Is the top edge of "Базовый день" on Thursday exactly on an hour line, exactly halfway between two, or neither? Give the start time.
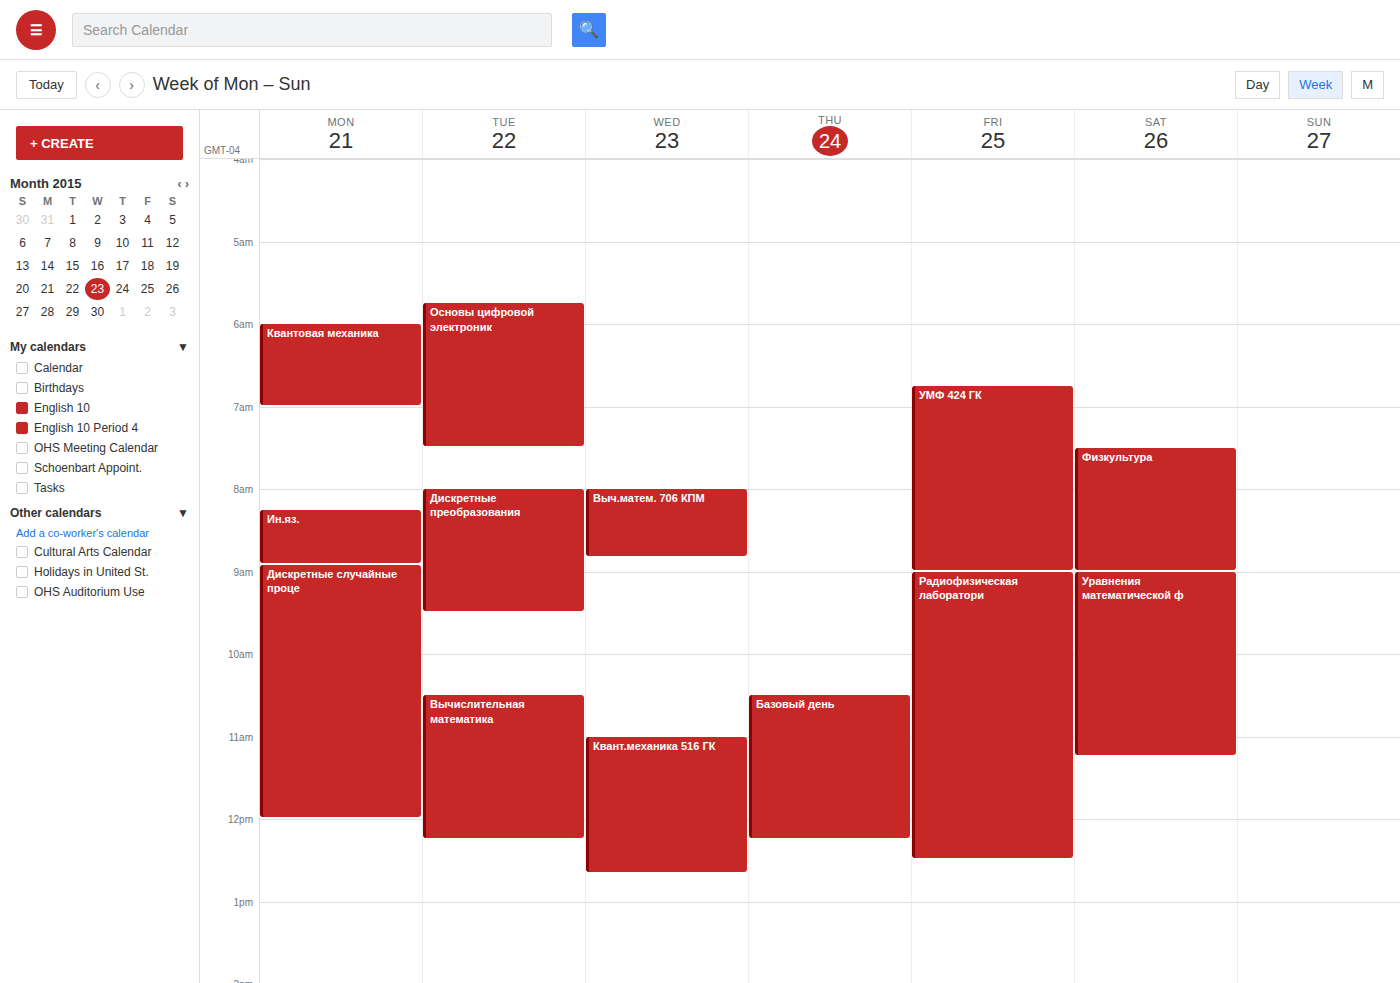
10:30 AM -- halfway between the 10 AM and 11 AM lines.